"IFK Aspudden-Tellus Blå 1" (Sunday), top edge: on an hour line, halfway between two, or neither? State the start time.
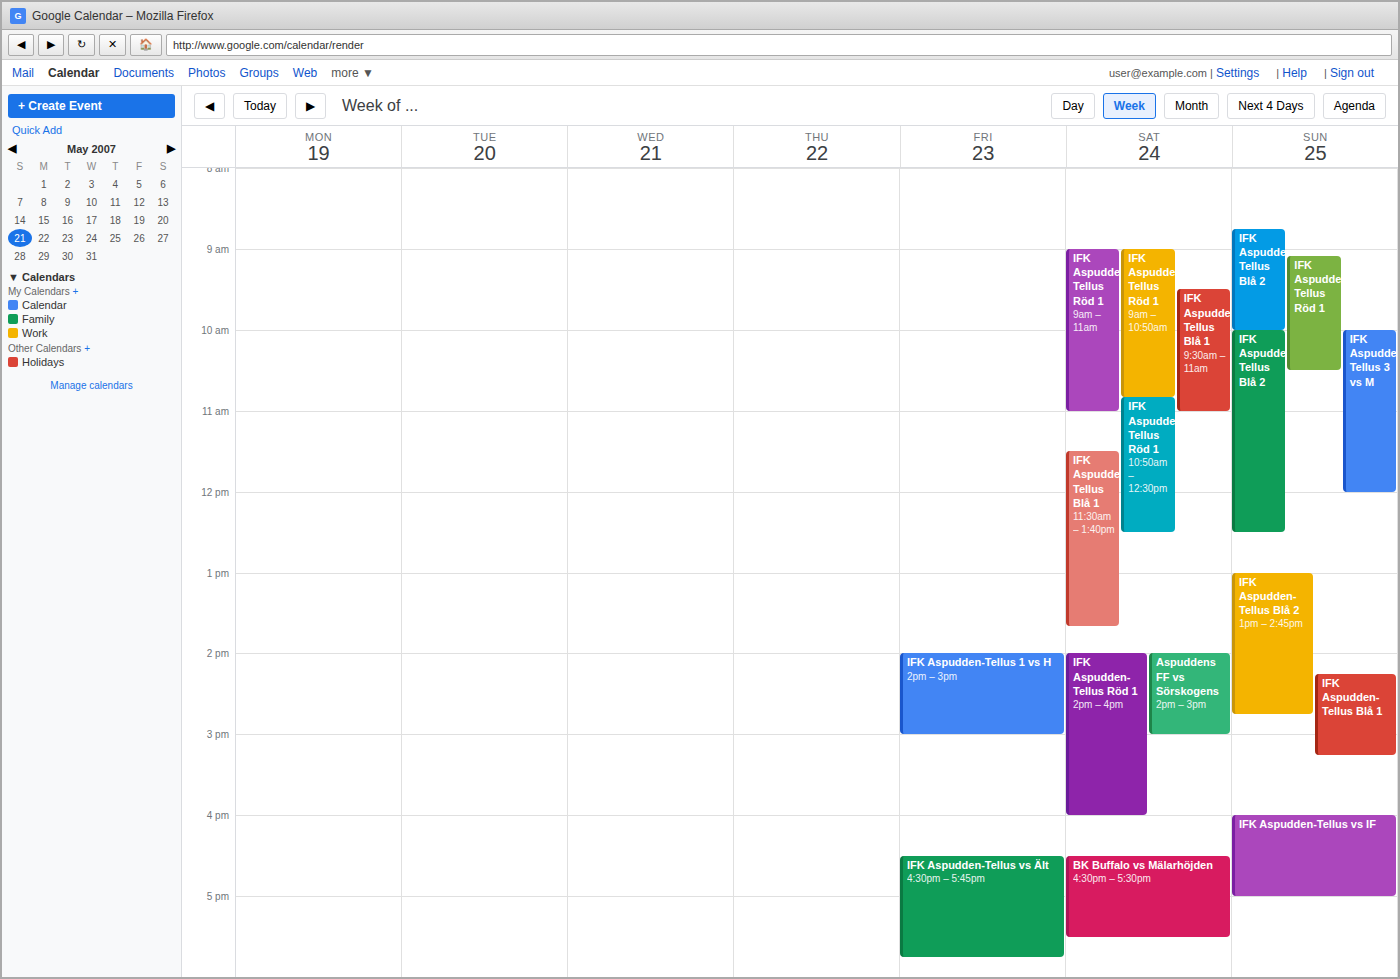
2:15 PM -- neither: a quarter of the way from the 2 PM line to the 3 PM line.